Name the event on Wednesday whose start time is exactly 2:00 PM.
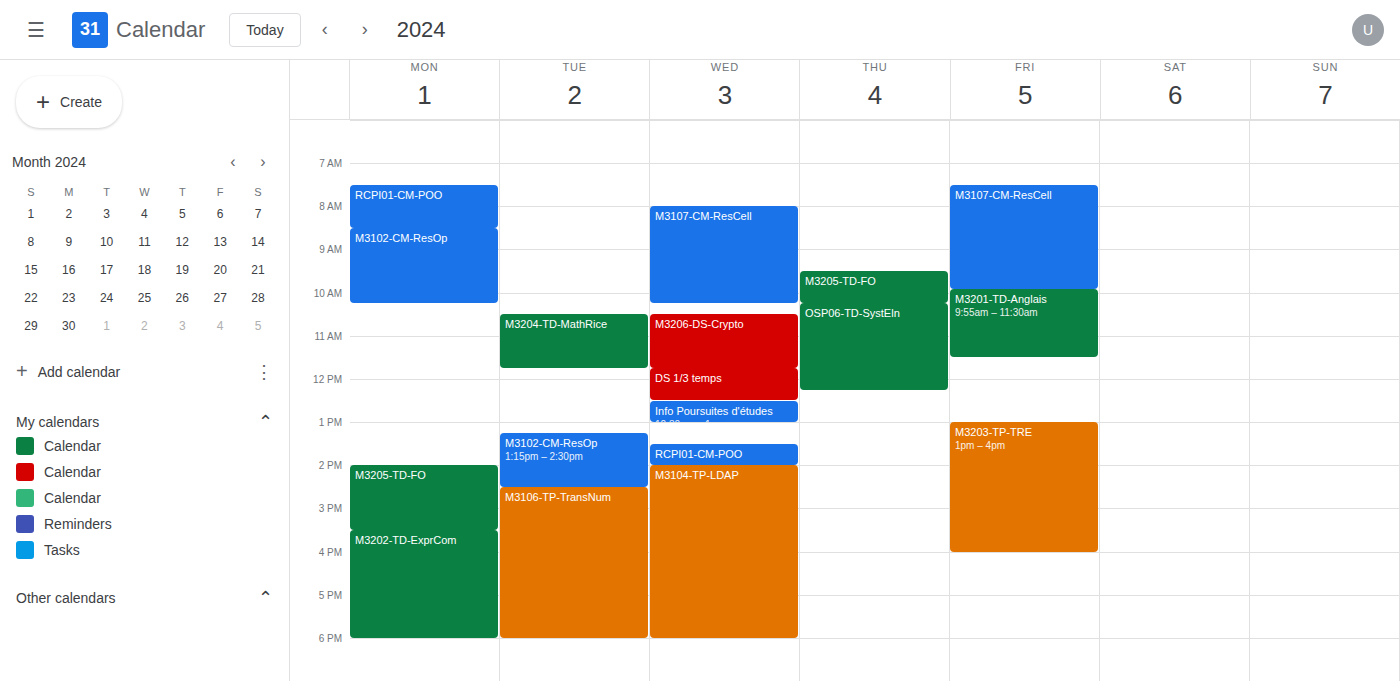
"M3104-TP-LDAP"